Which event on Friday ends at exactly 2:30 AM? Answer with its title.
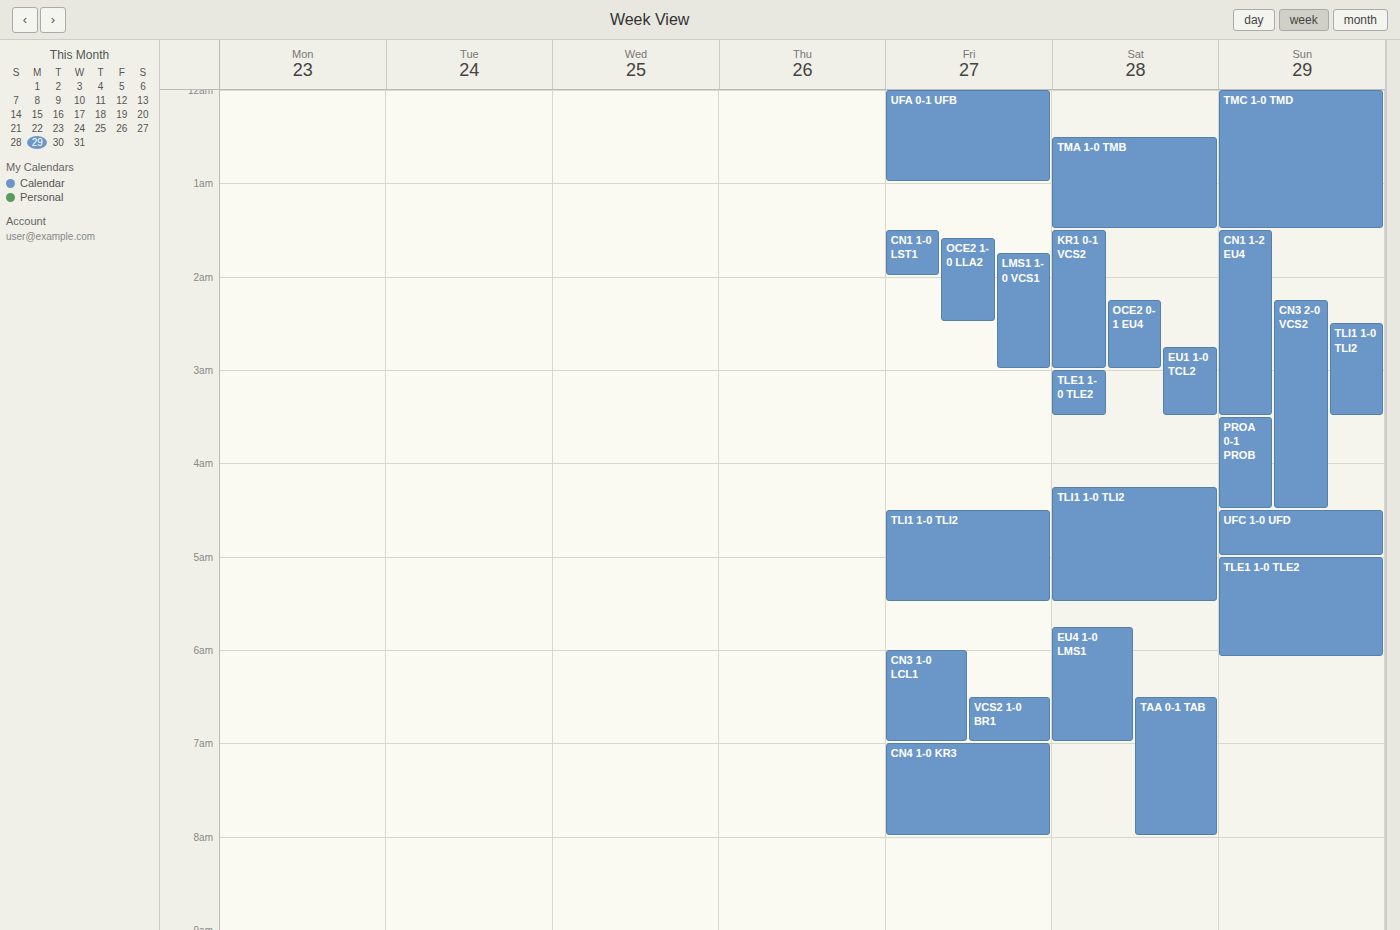
"OCE2 1-0 LLA2"